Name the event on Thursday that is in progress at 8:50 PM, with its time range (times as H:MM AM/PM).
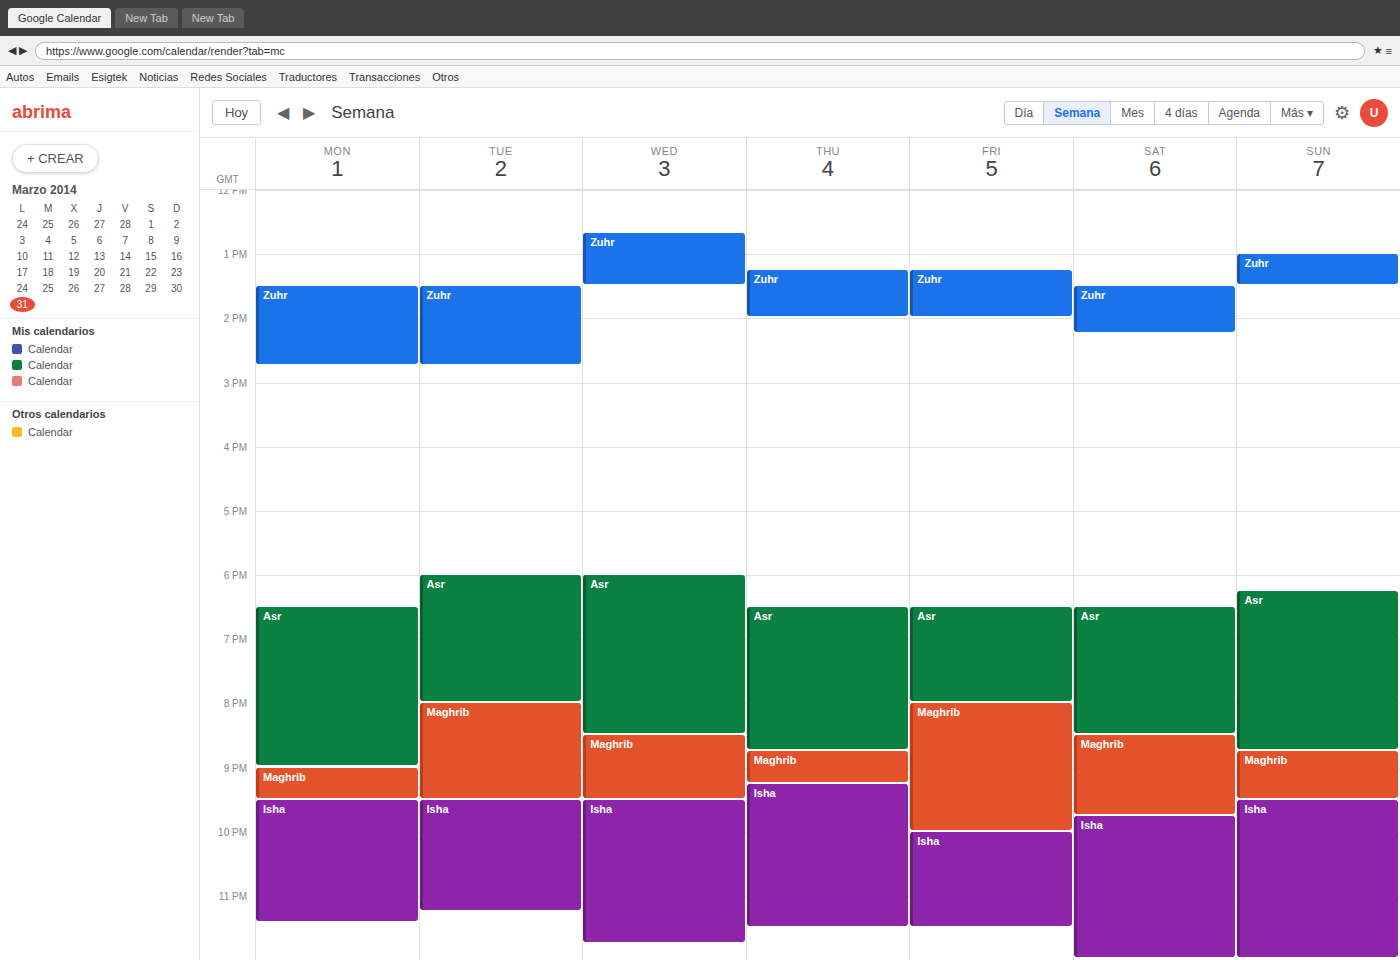
"Maghrib", 8:45 PM to 9:15 PM